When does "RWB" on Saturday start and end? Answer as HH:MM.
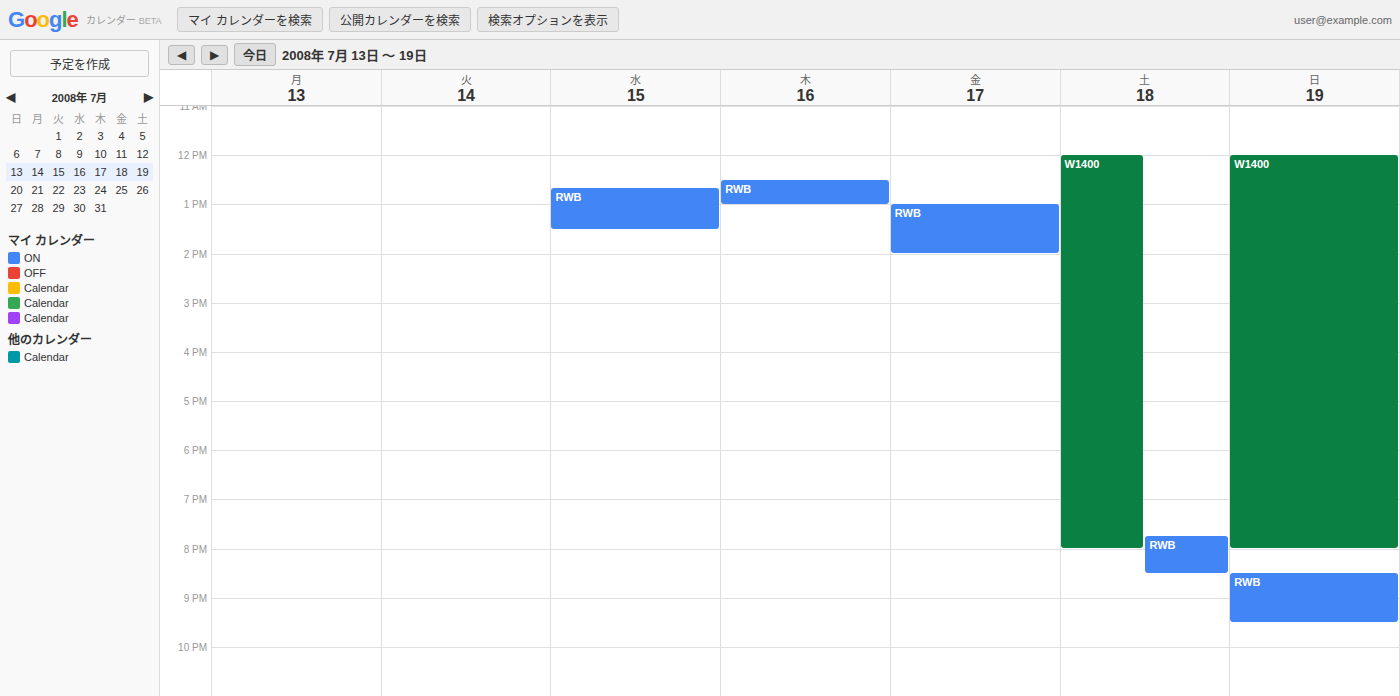
19:45 to 20:30